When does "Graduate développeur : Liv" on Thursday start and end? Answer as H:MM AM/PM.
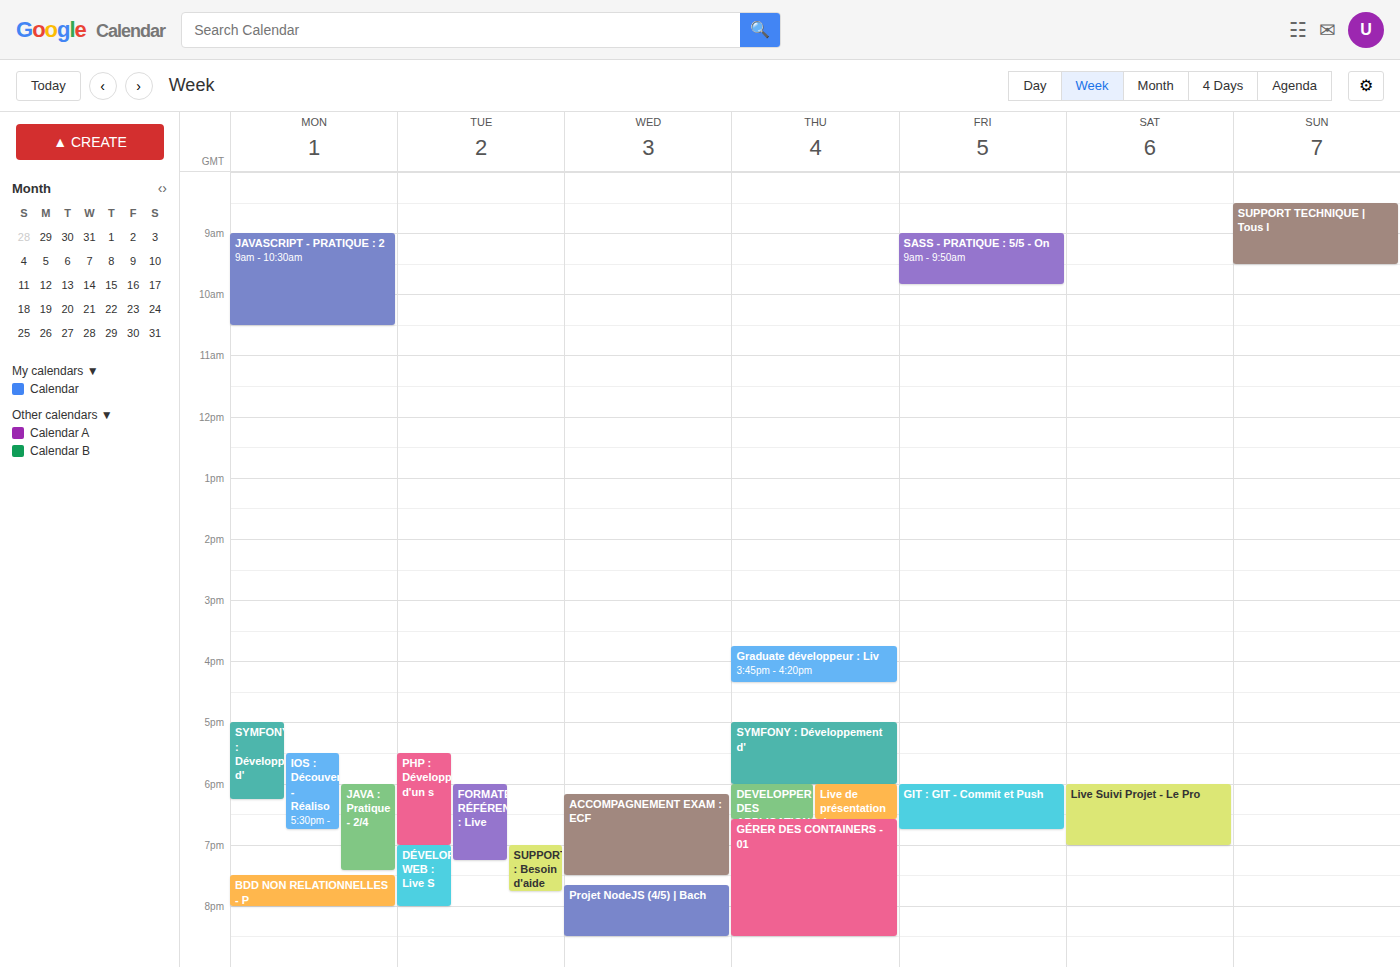
3:45 PM to 4:20 PM